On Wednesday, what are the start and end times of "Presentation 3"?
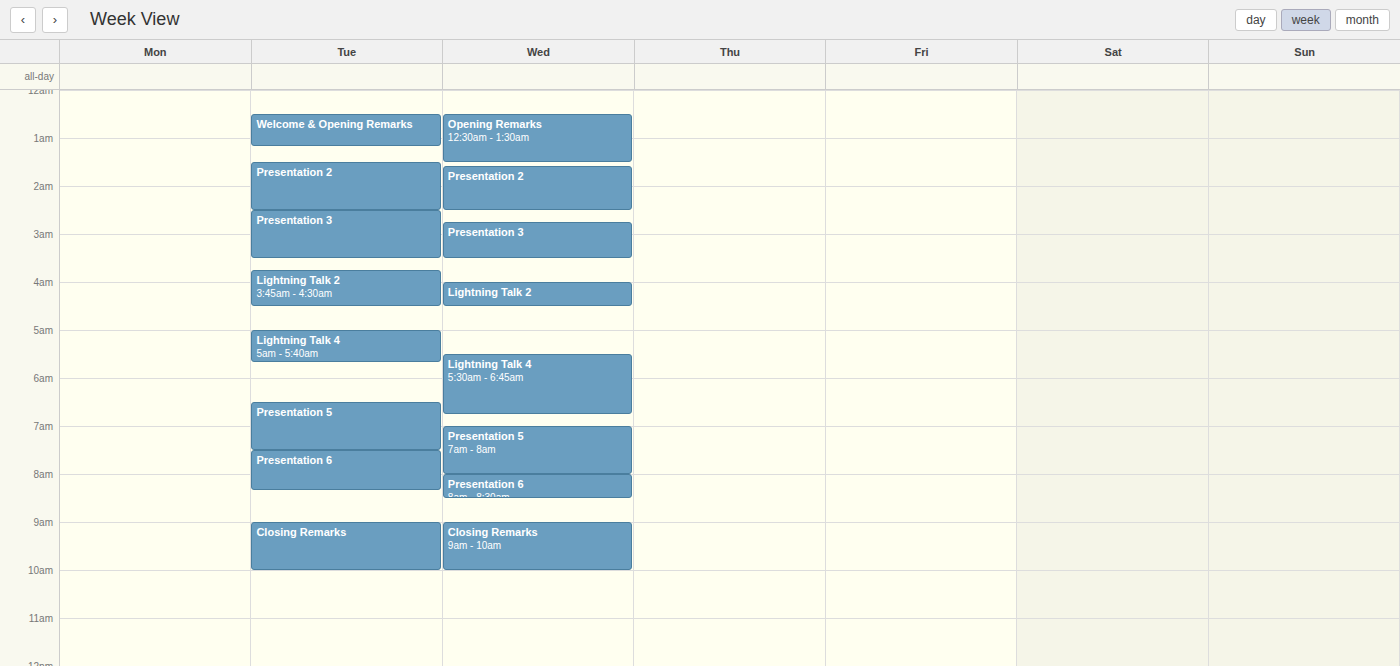
2:45 AM to 3:30 AM